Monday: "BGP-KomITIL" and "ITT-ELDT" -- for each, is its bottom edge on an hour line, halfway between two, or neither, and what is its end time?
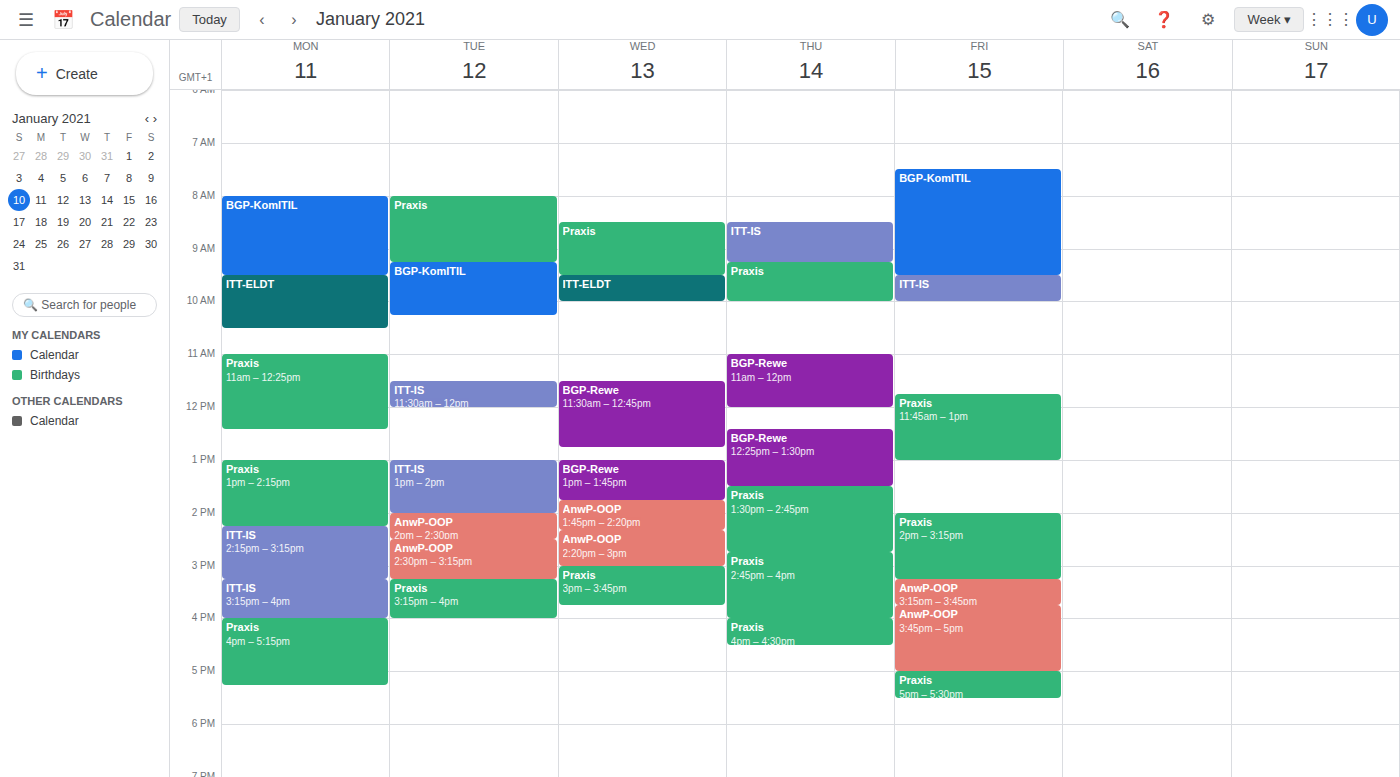
"BGP-KomITIL": 09:30, halfway between the 09:00 and 10:00 lines. "ITT-ELDT": 10:30, halfway between the 10:00 and 11:00 lines.